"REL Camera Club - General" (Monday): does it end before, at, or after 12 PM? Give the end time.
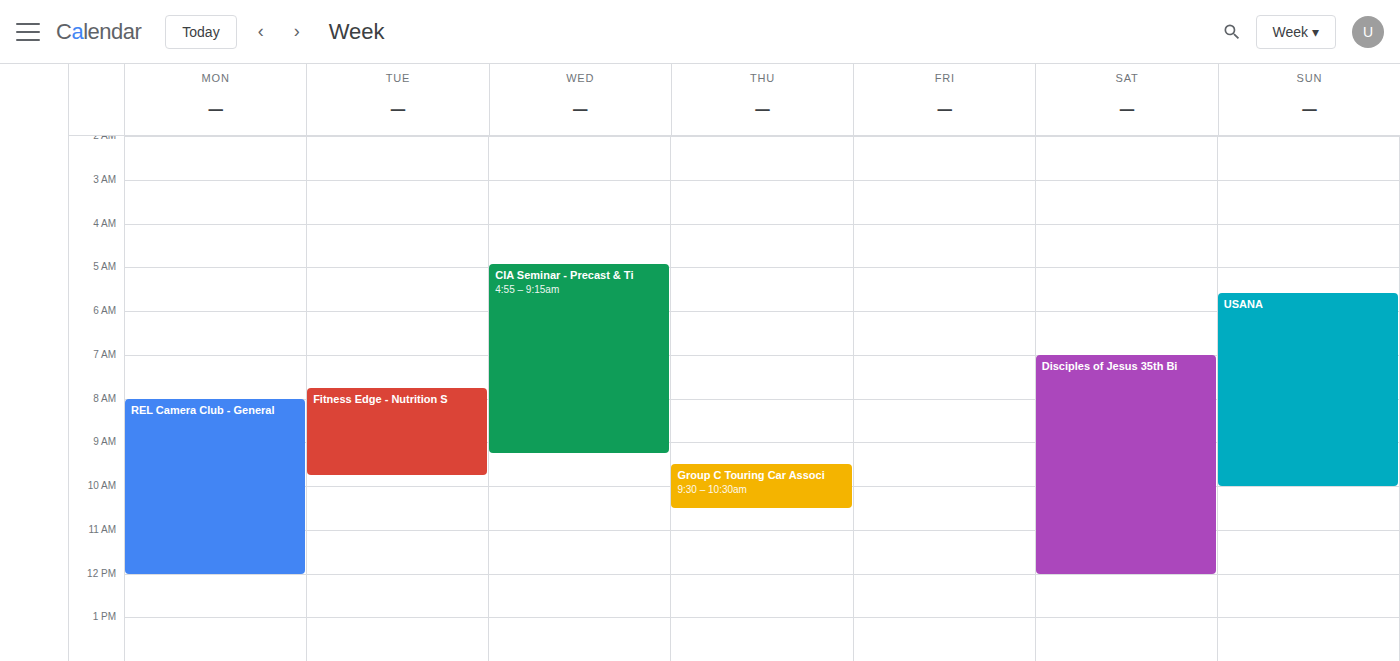
12:00 PM -- exactly at 12 PM, on the 12 PM line.